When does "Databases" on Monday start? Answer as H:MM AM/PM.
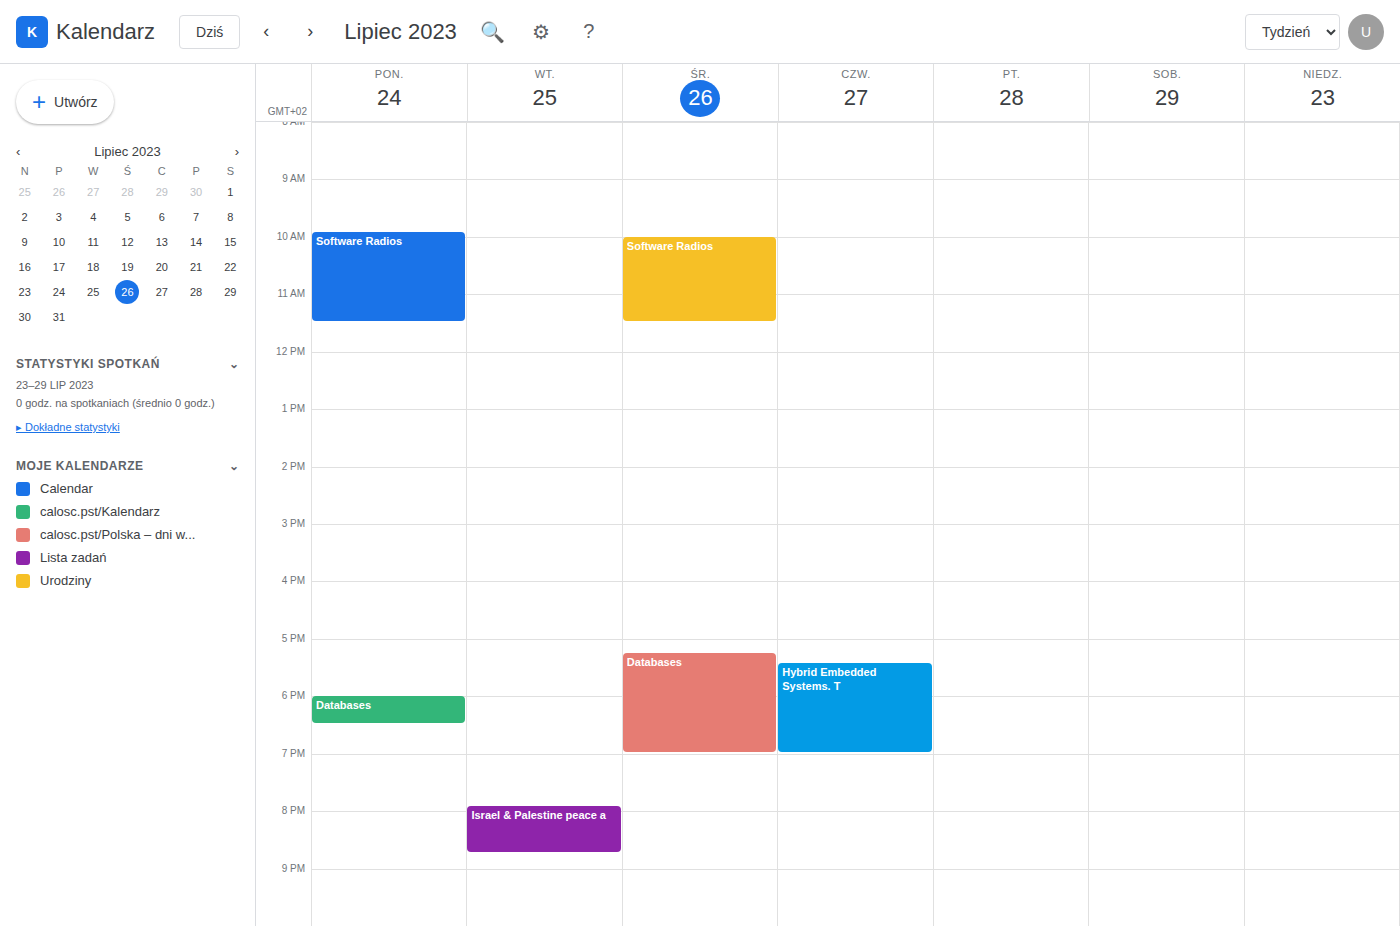
6:00 PM